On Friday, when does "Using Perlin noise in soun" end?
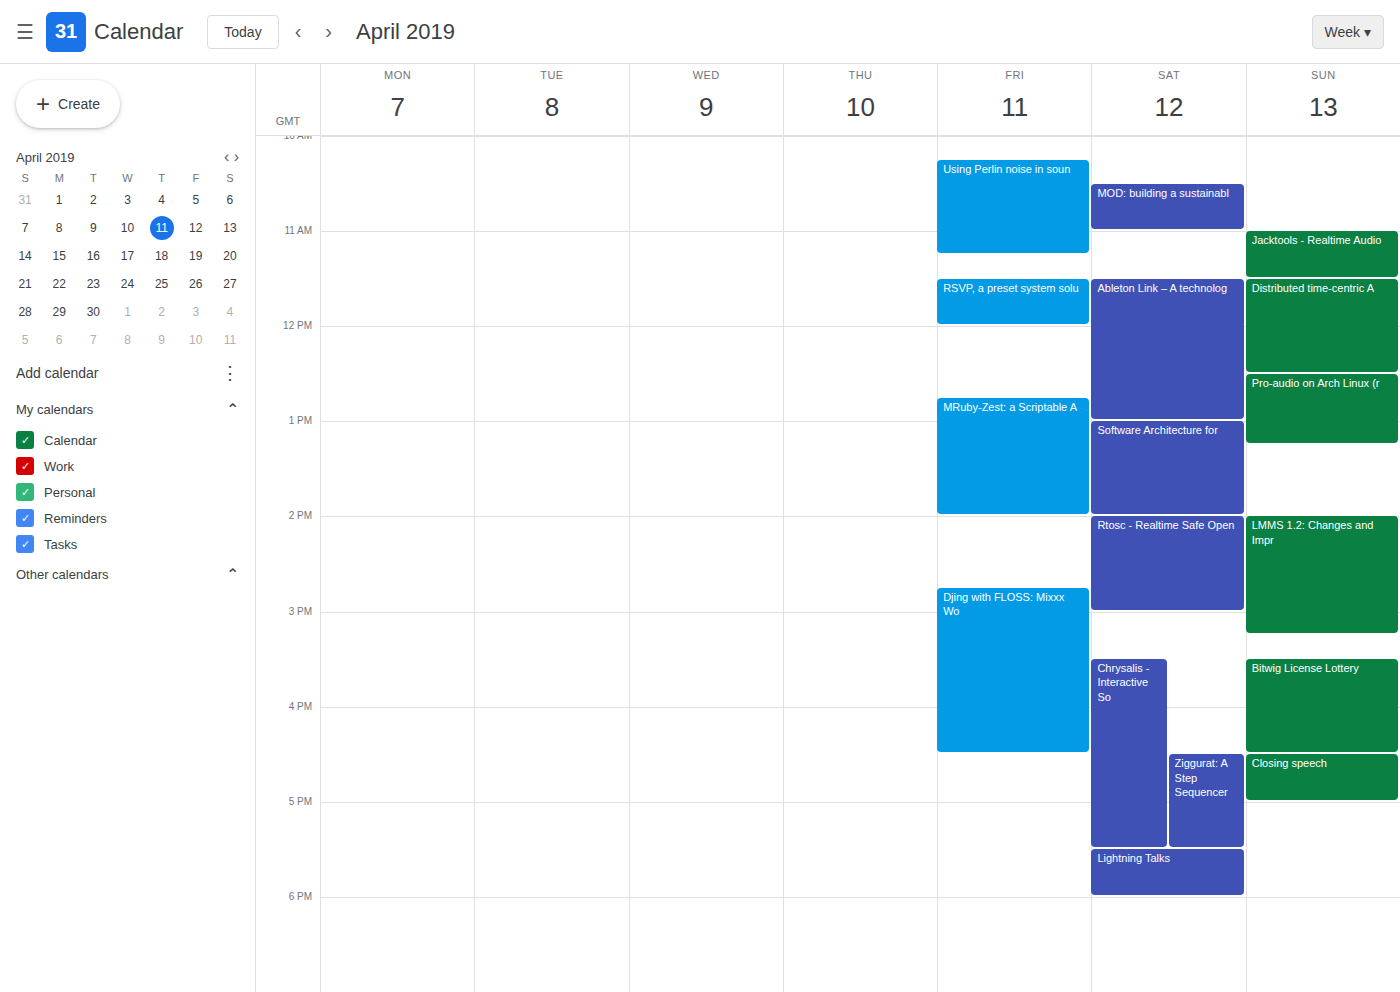
11:15 AM